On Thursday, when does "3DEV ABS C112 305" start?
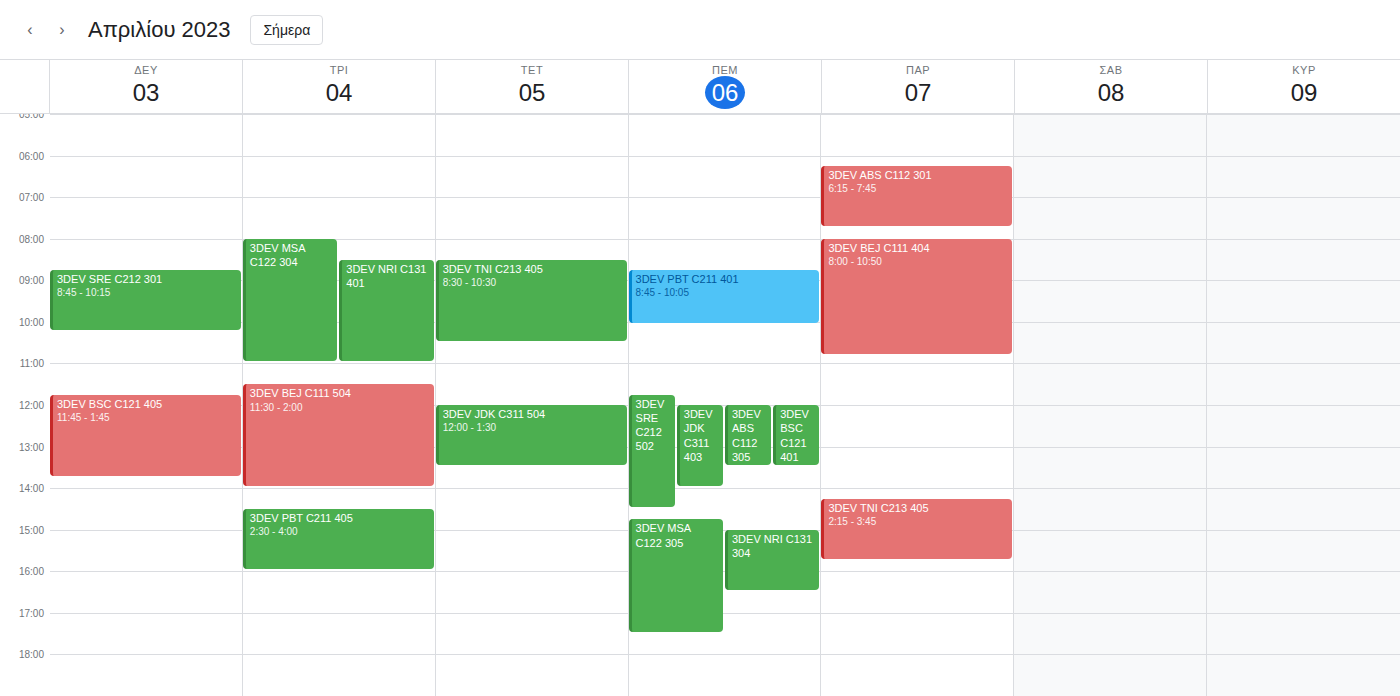
12:00 PM